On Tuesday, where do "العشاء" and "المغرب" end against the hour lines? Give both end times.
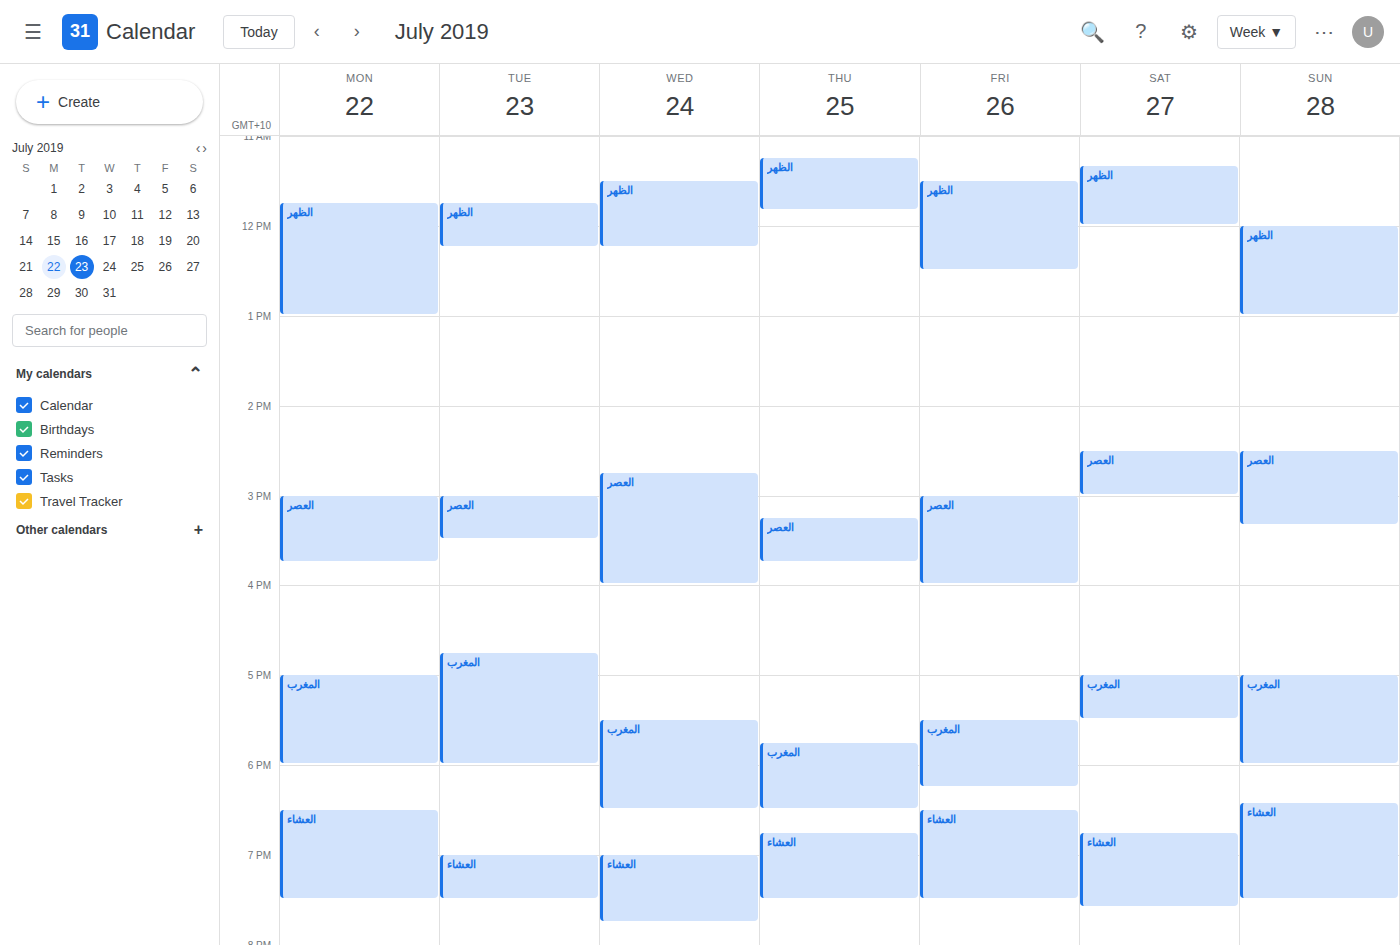
"العشاء": 7:30 PM, halfway between the 7 PM and 8 PM lines. "المغرب": 6:00 PM, exactly on the 6 PM line.